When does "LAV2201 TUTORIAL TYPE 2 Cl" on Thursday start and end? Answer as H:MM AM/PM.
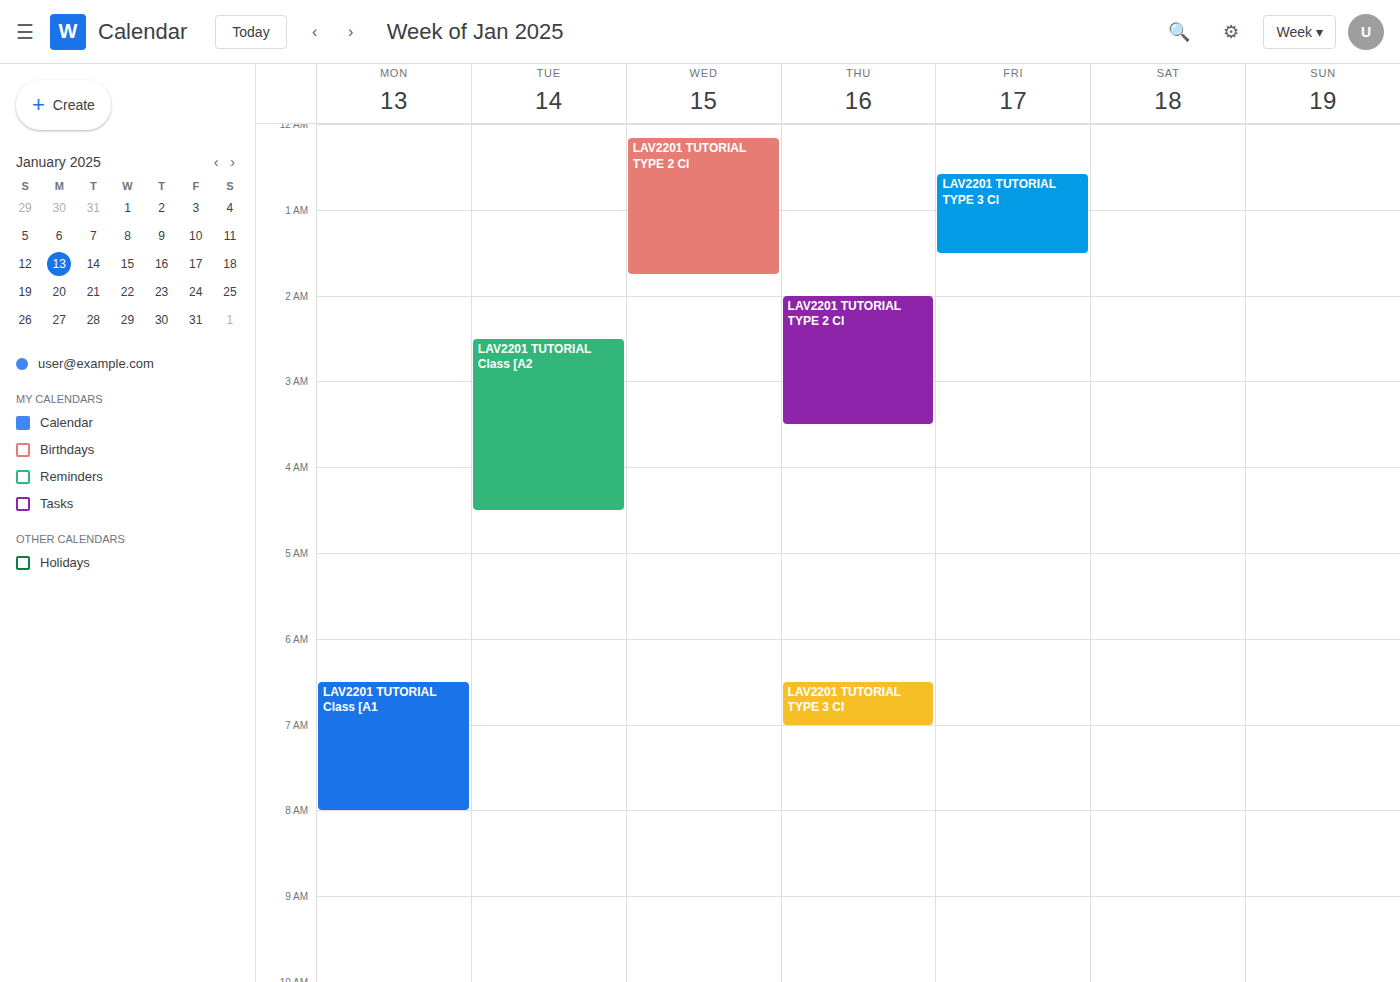
2:00 AM to 3:30 AM